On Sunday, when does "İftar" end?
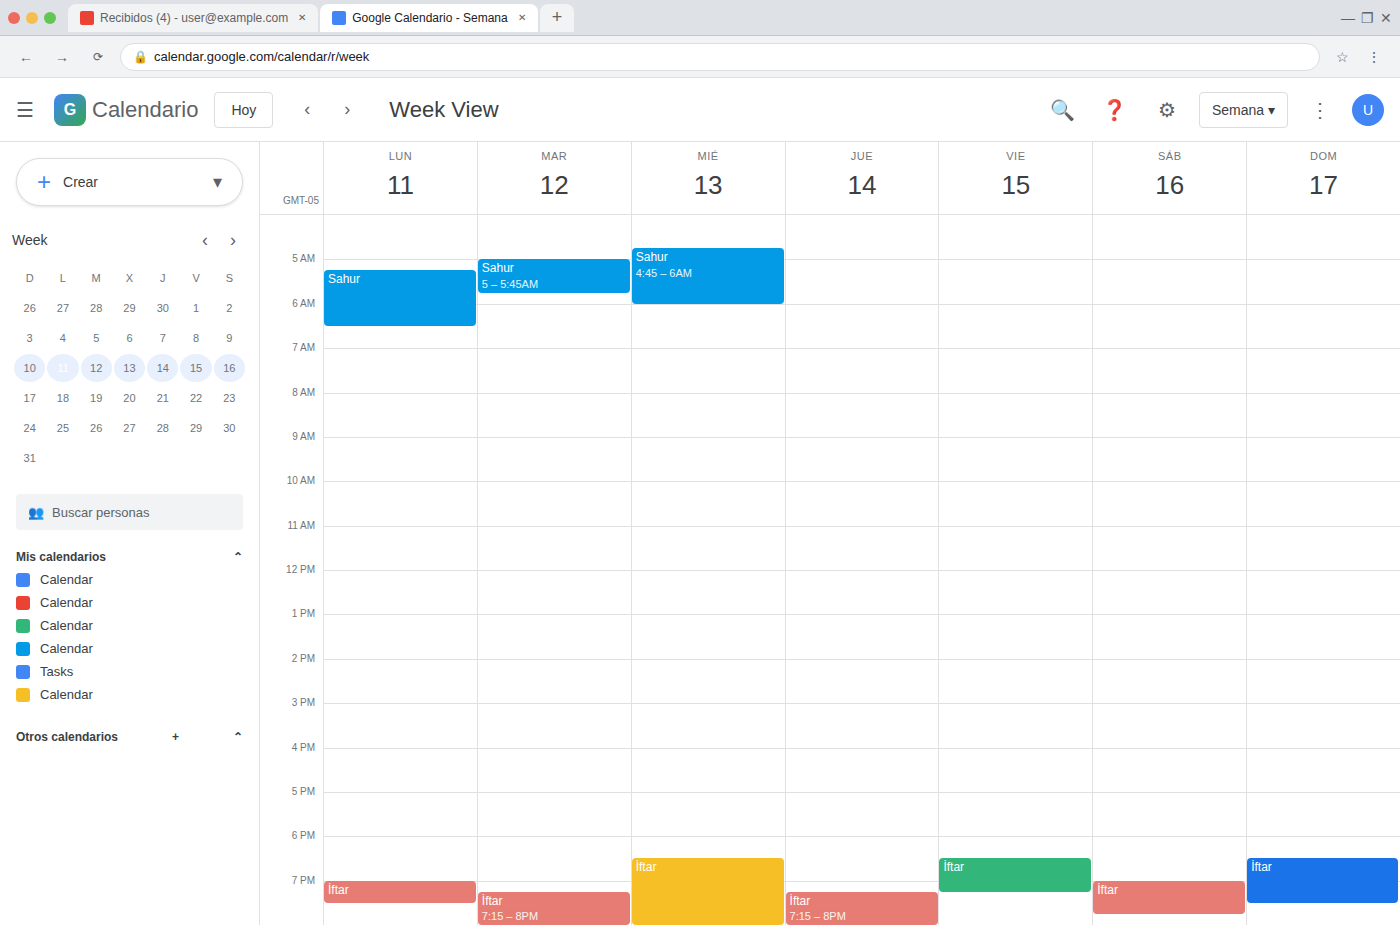
7:30 PM